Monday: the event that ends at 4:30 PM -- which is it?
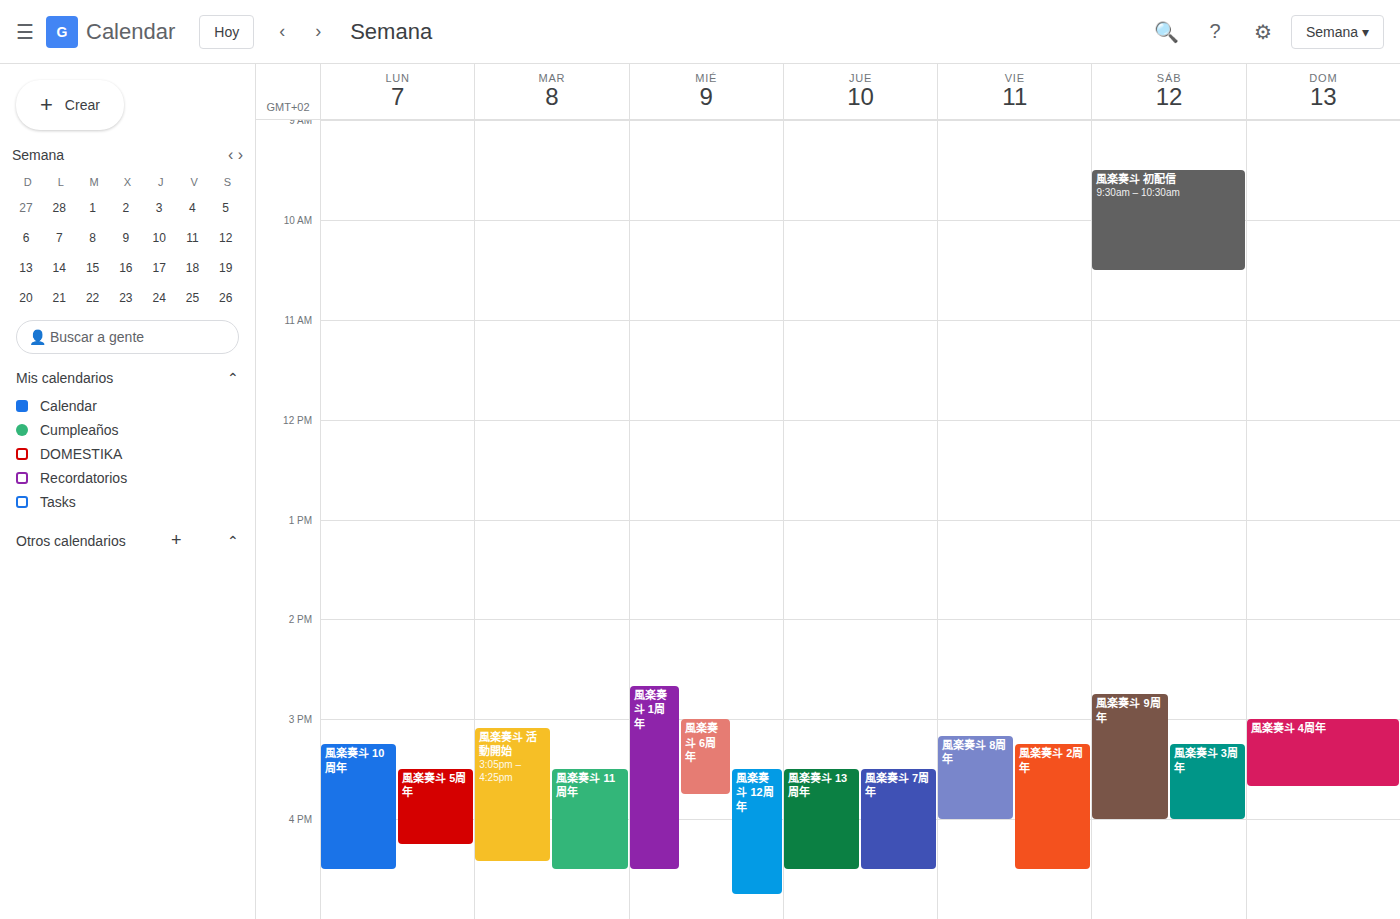
"風楽奏斗 10周年"